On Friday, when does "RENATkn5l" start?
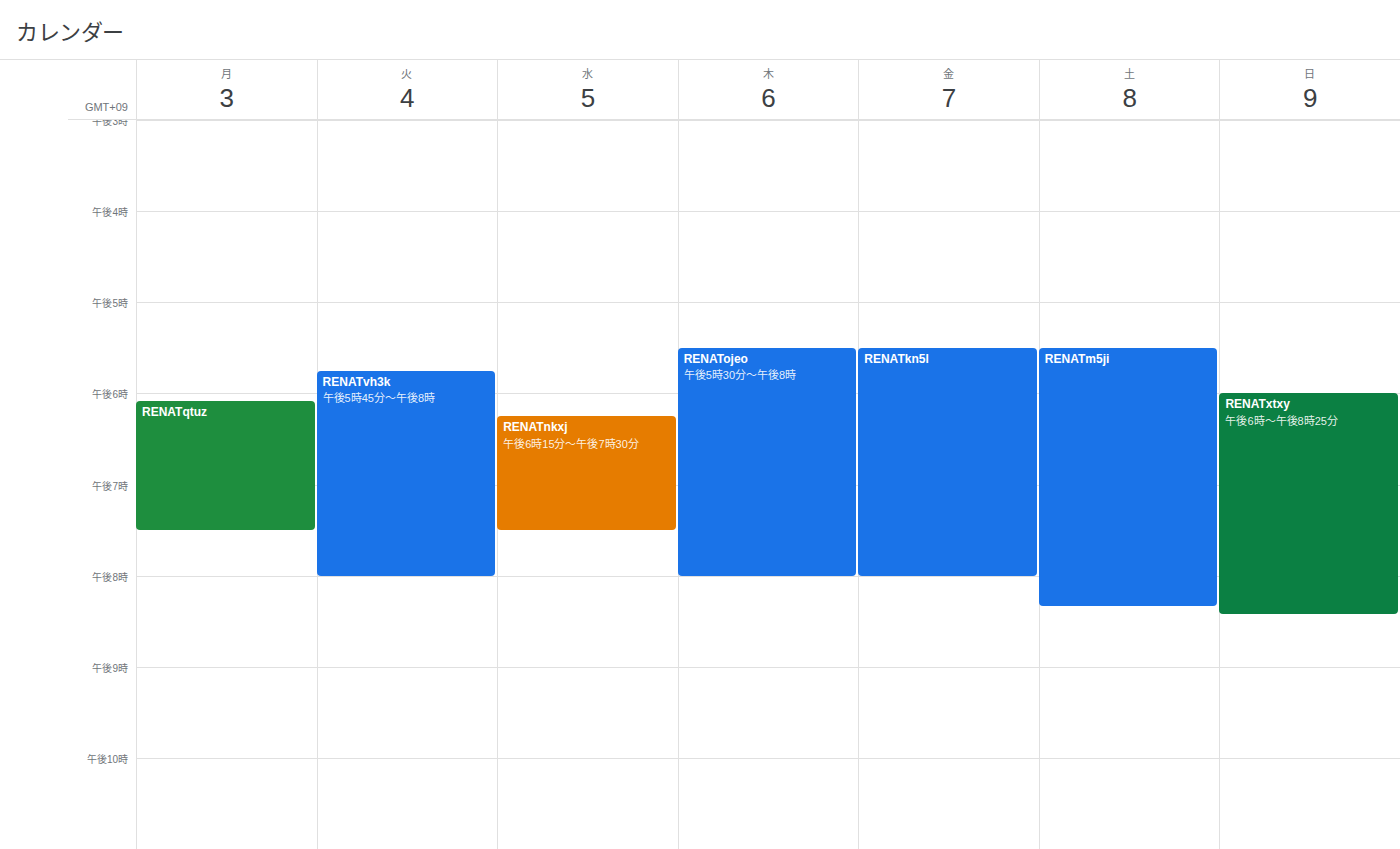
5:30 PM